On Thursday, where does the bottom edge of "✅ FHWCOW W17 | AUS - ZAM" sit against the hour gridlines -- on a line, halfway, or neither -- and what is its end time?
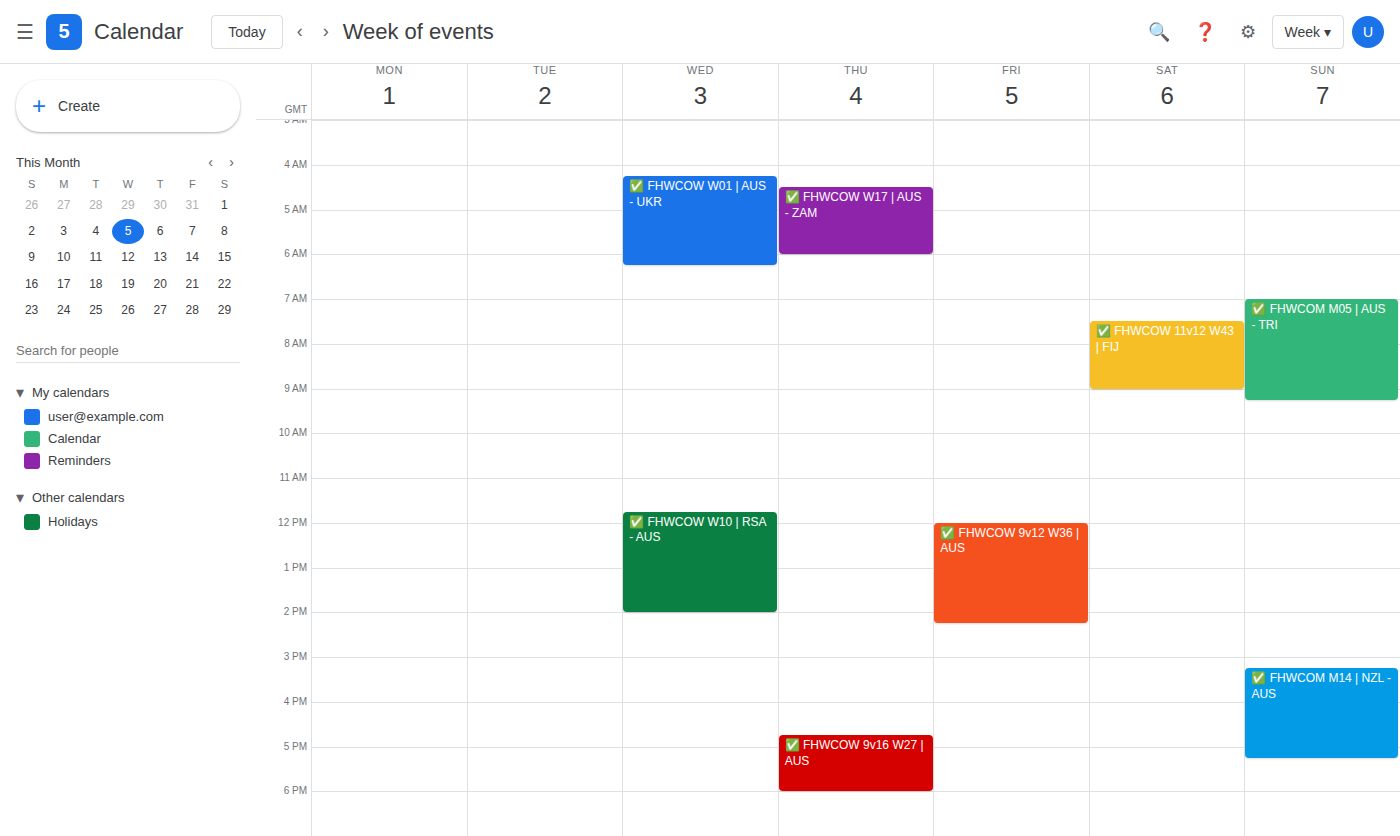
6:00 AM -- exactly on the 6 AM line.